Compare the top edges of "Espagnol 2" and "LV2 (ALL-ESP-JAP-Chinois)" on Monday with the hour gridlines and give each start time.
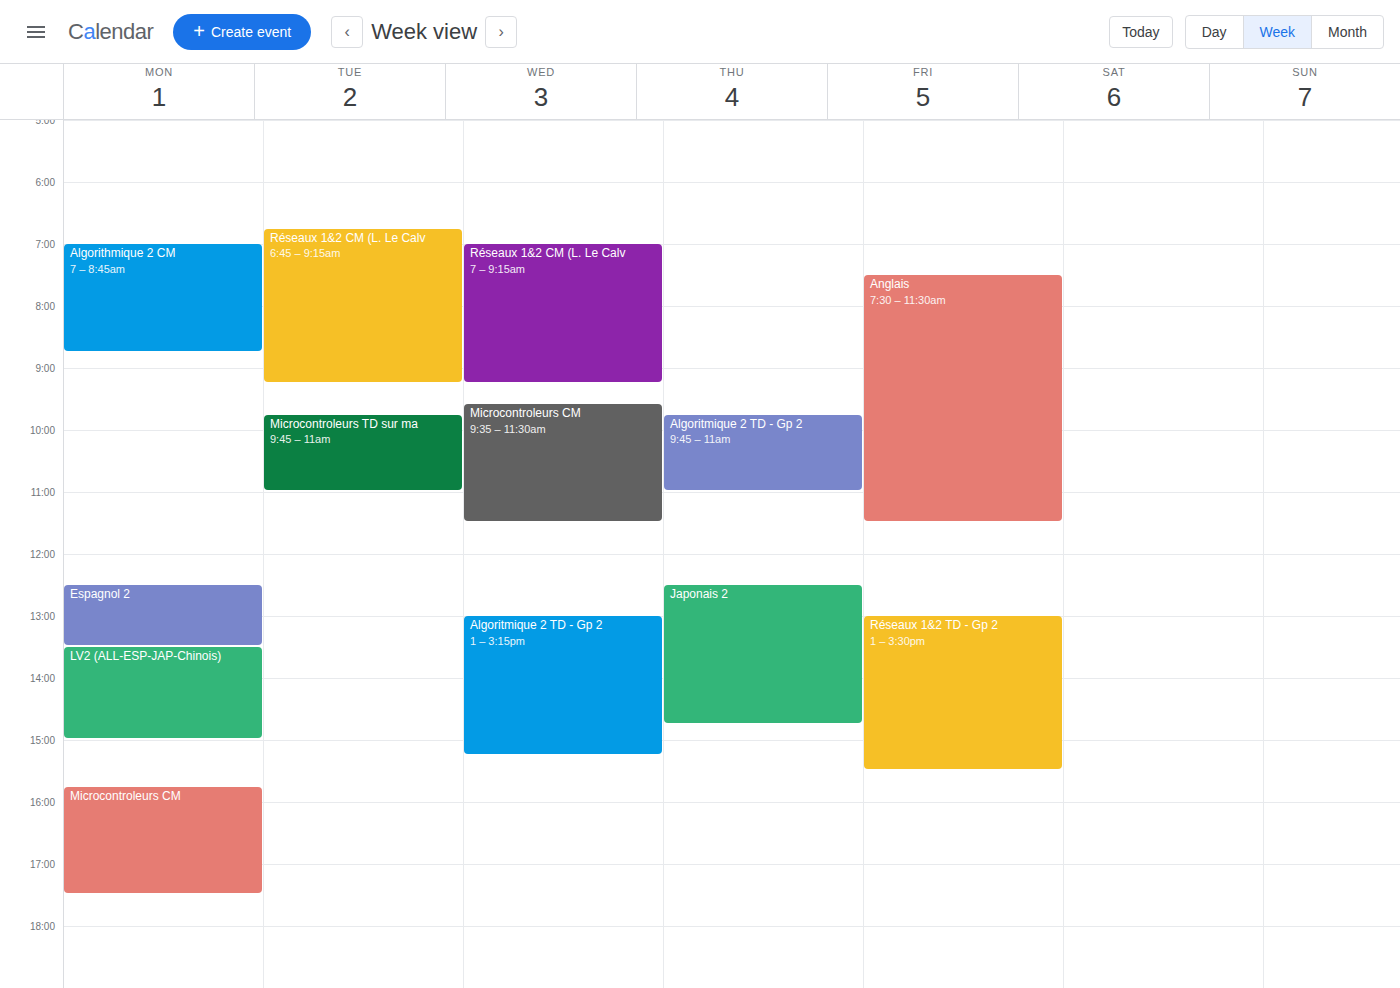
"Espagnol 2": 12:30 PM, halfway between the 12 PM and 1 PM lines. "LV2 (ALL-ESP-JAP-Chinois)": 1:30 PM, halfway between the 1 PM and 2 PM lines.